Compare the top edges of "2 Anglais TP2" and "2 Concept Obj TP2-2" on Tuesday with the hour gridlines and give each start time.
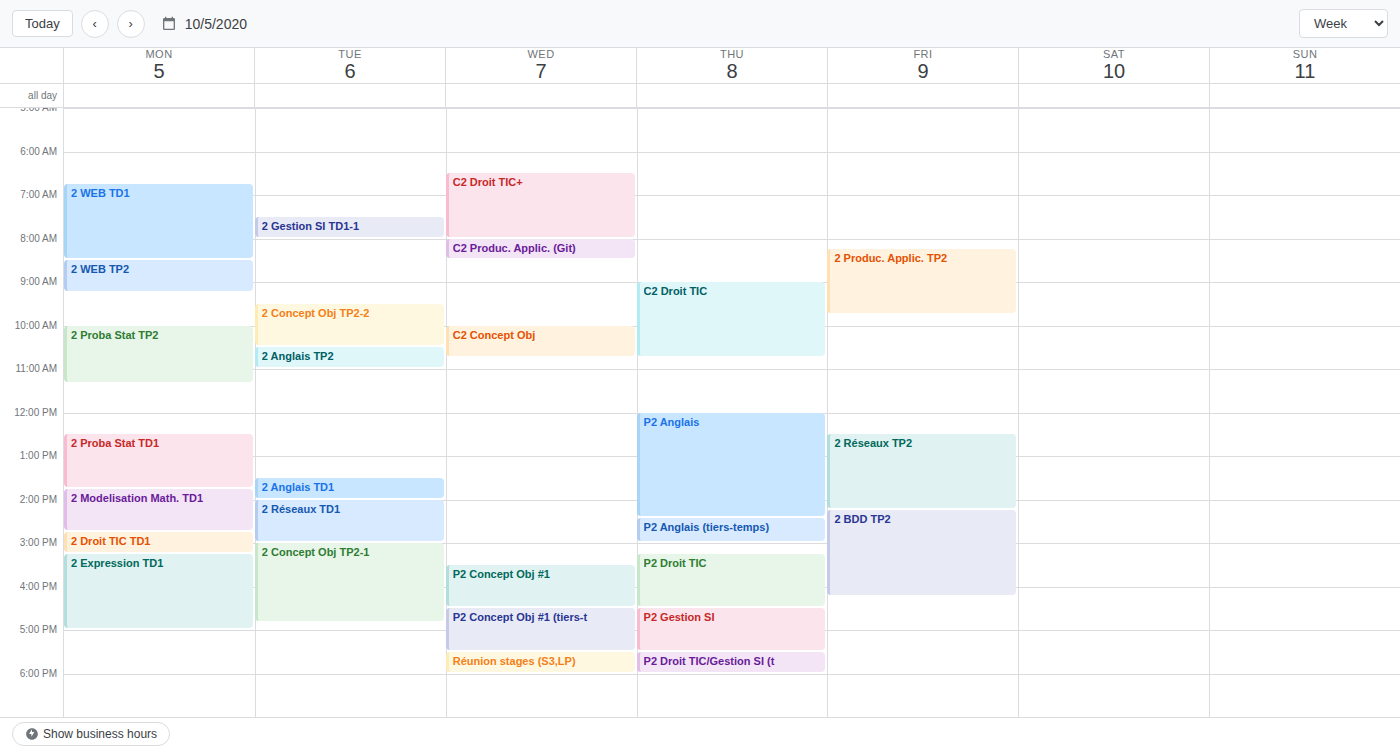
"2 Anglais TP2": 10:30 AM, halfway between the 10 AM and 11 AM lines. "2 Concept Obj TP2-2": 9:30 AM, halfway between the 9 AM and 10 AM lines.